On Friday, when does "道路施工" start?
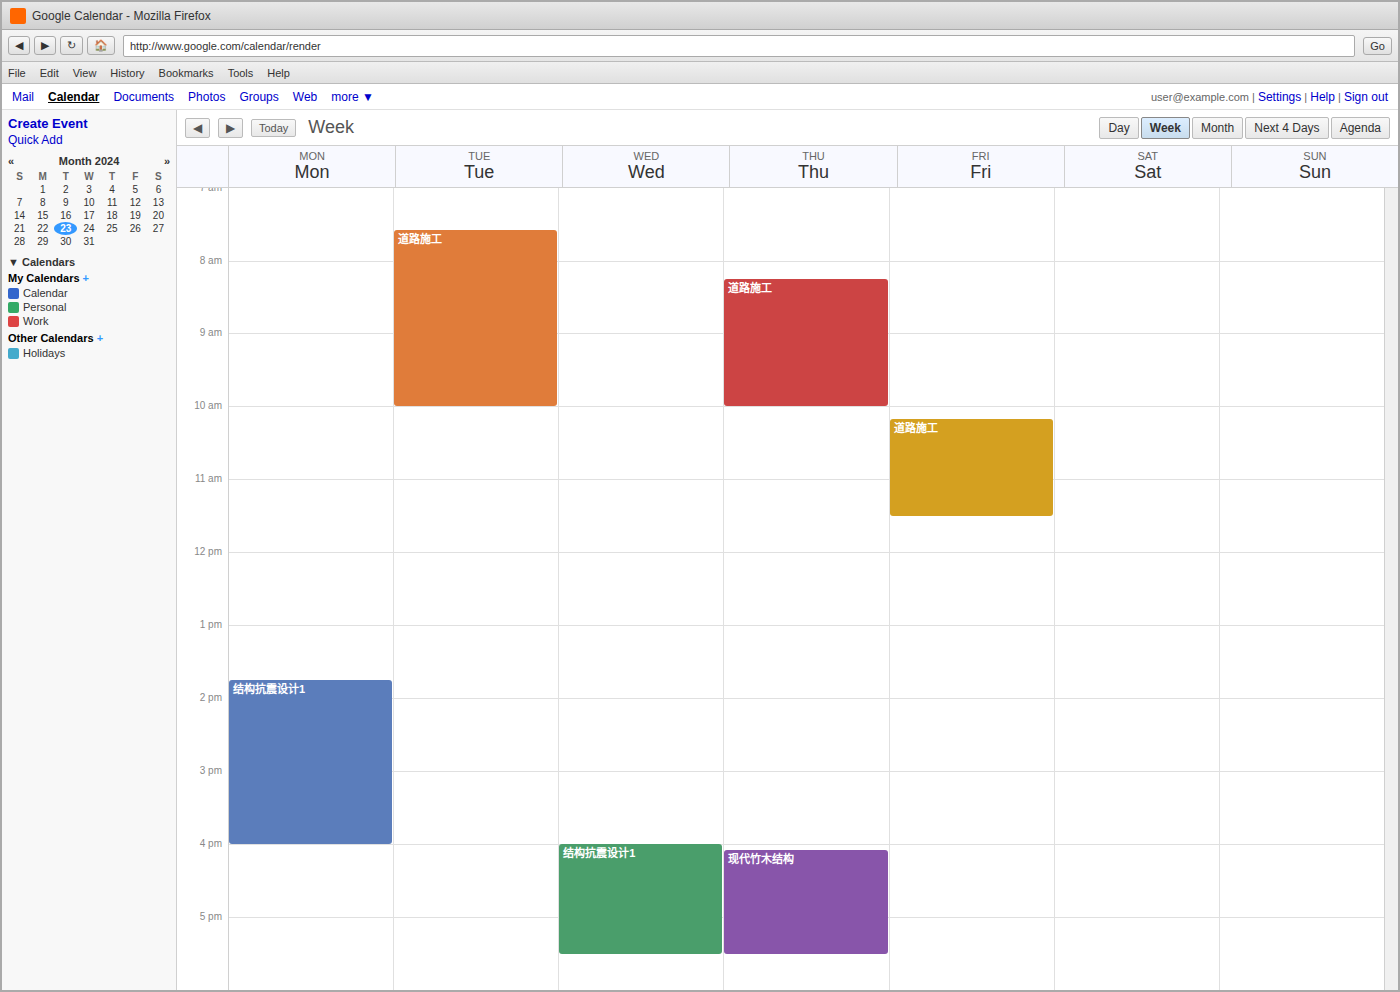
10:10 AM